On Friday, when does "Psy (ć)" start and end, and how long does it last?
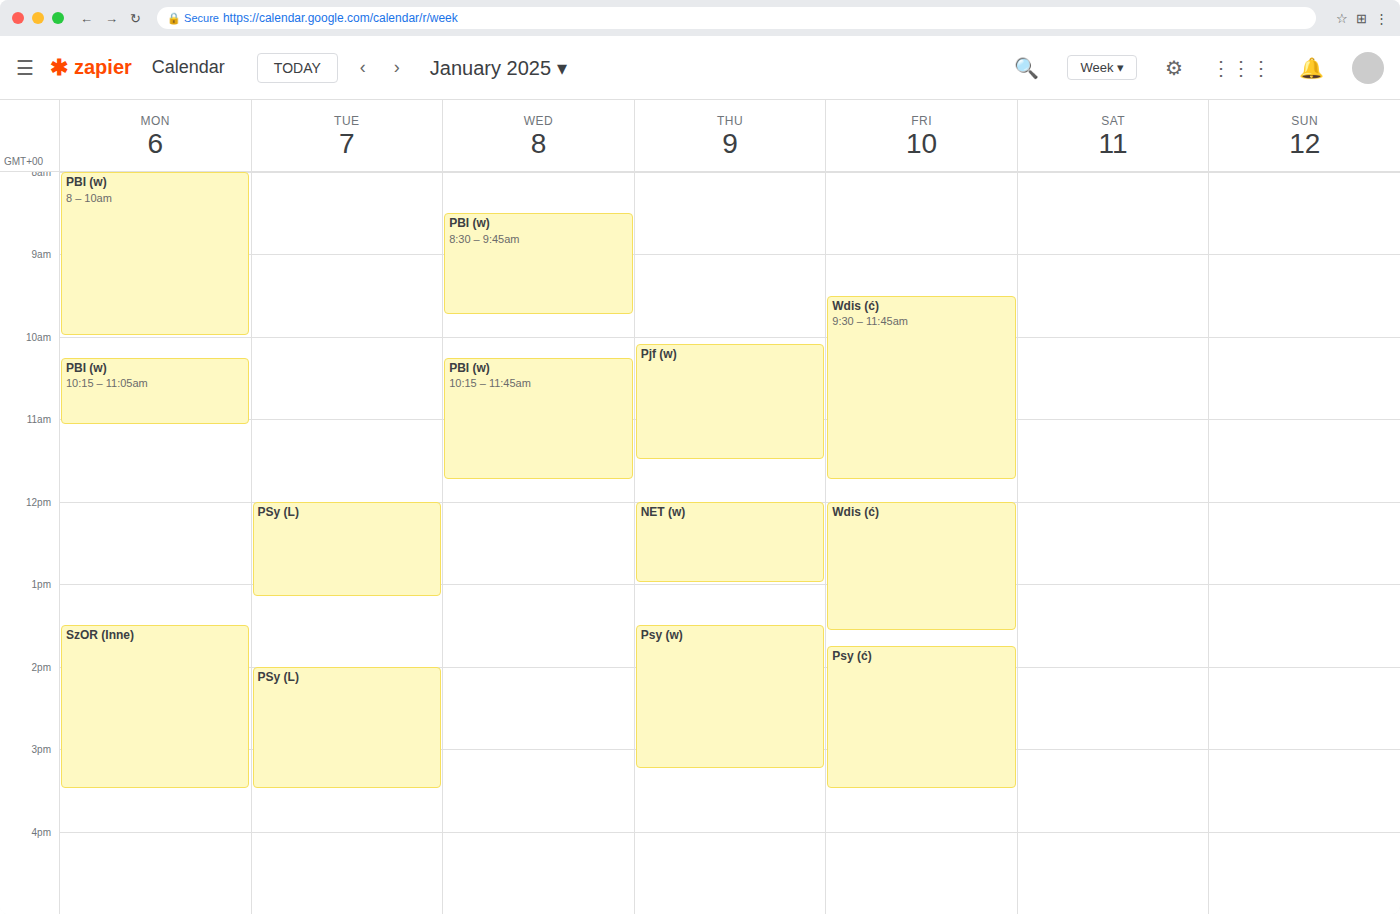
1:45 PM to 3:30 PM, 1 hour 45 minutes